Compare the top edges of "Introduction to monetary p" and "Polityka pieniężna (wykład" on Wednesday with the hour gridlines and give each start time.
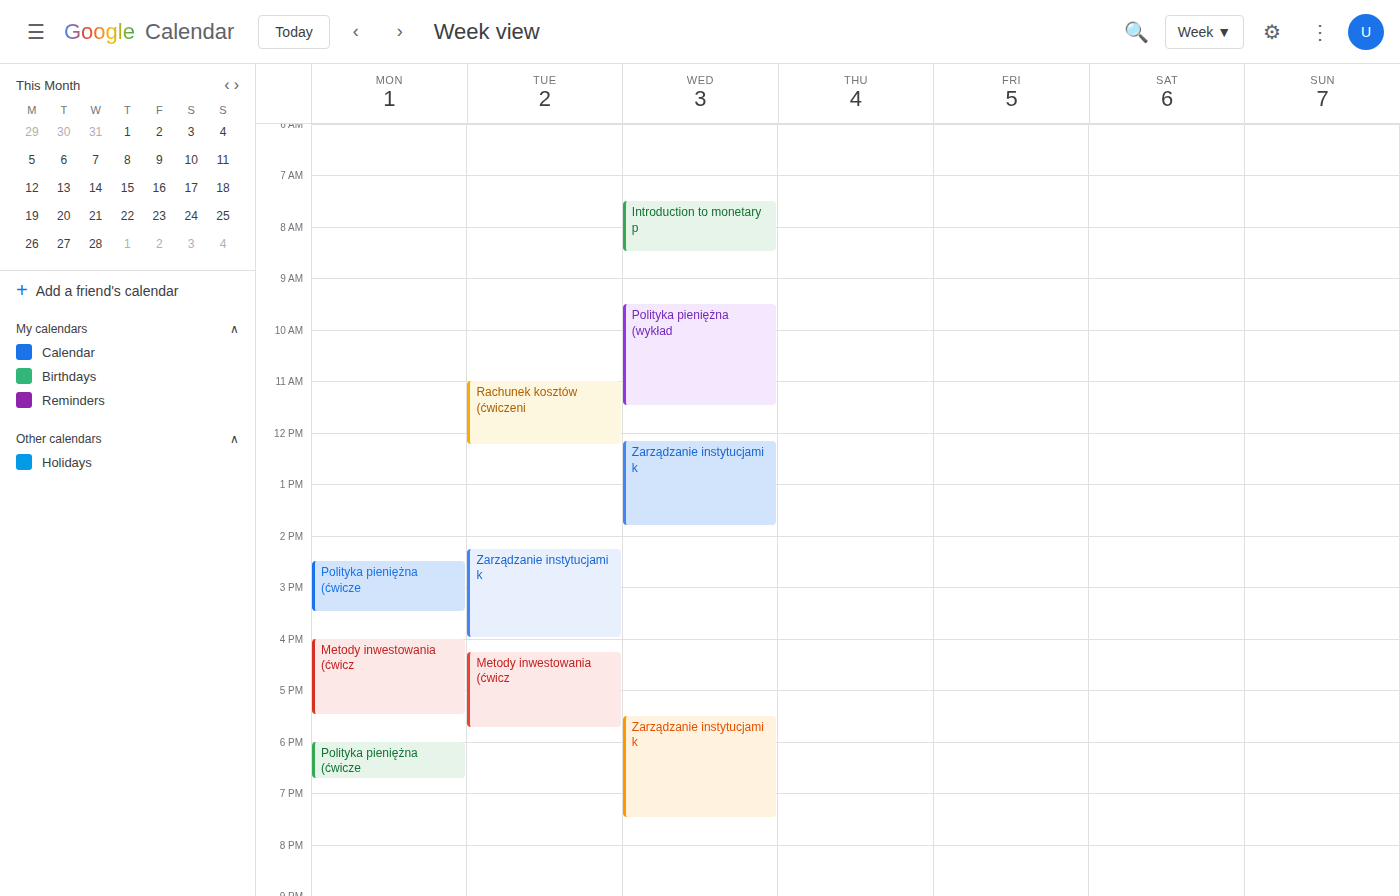
"Introduction to monetary p": 7:30 AM, halfway between the 7 AM and 8 AM lines. "Polityka pieniężna (wykład": 9:30 AM, halfway between the 9 AM and 10 AM lines.